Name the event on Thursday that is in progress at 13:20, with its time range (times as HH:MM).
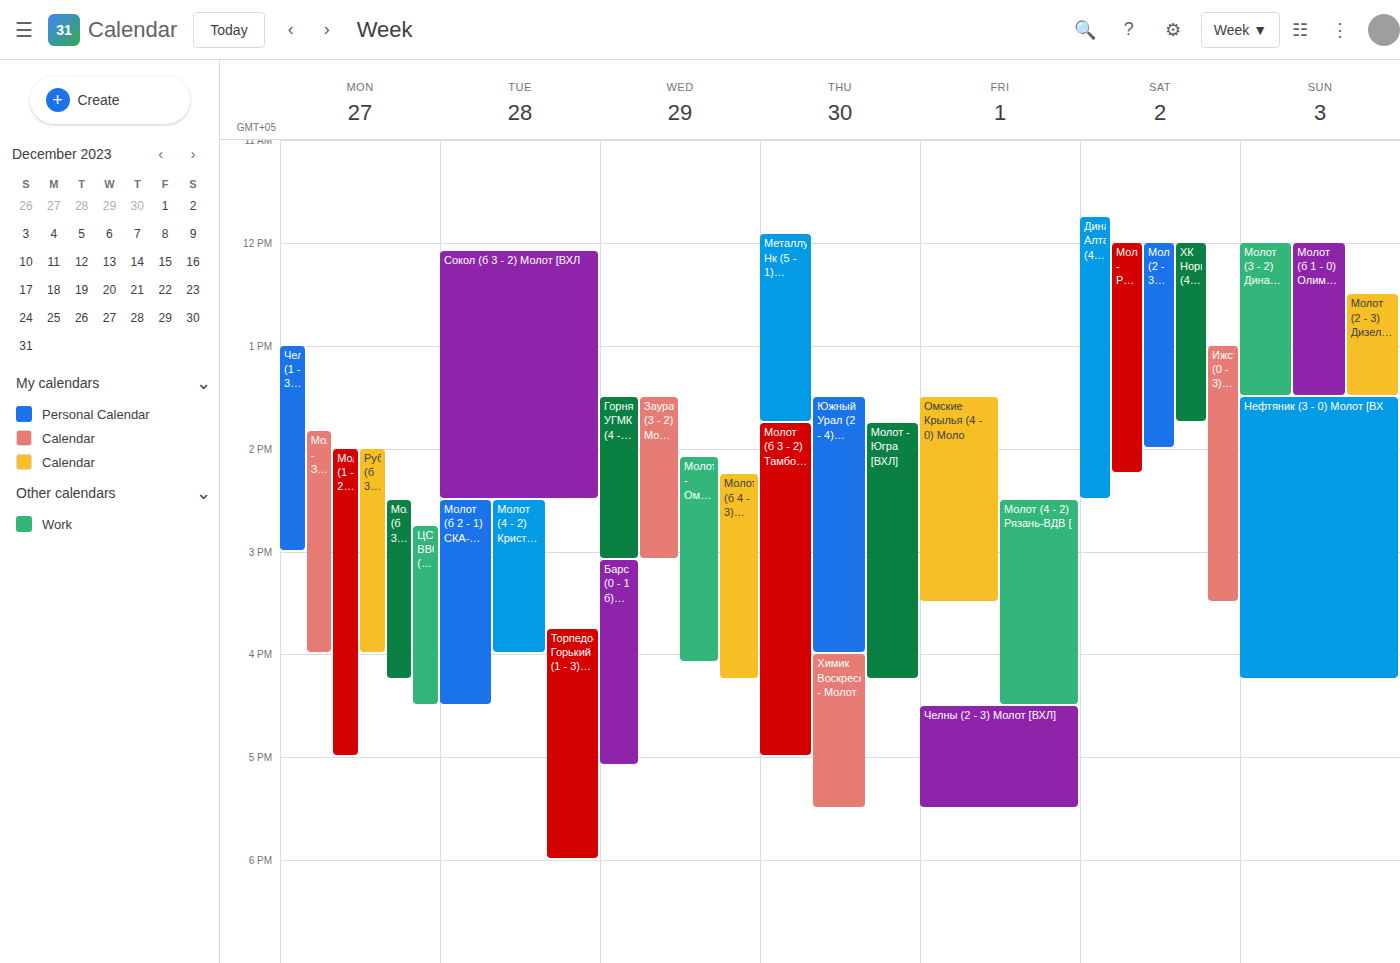
"Металлург Нк (5 - 1) Молот", 11:55 to 13:45